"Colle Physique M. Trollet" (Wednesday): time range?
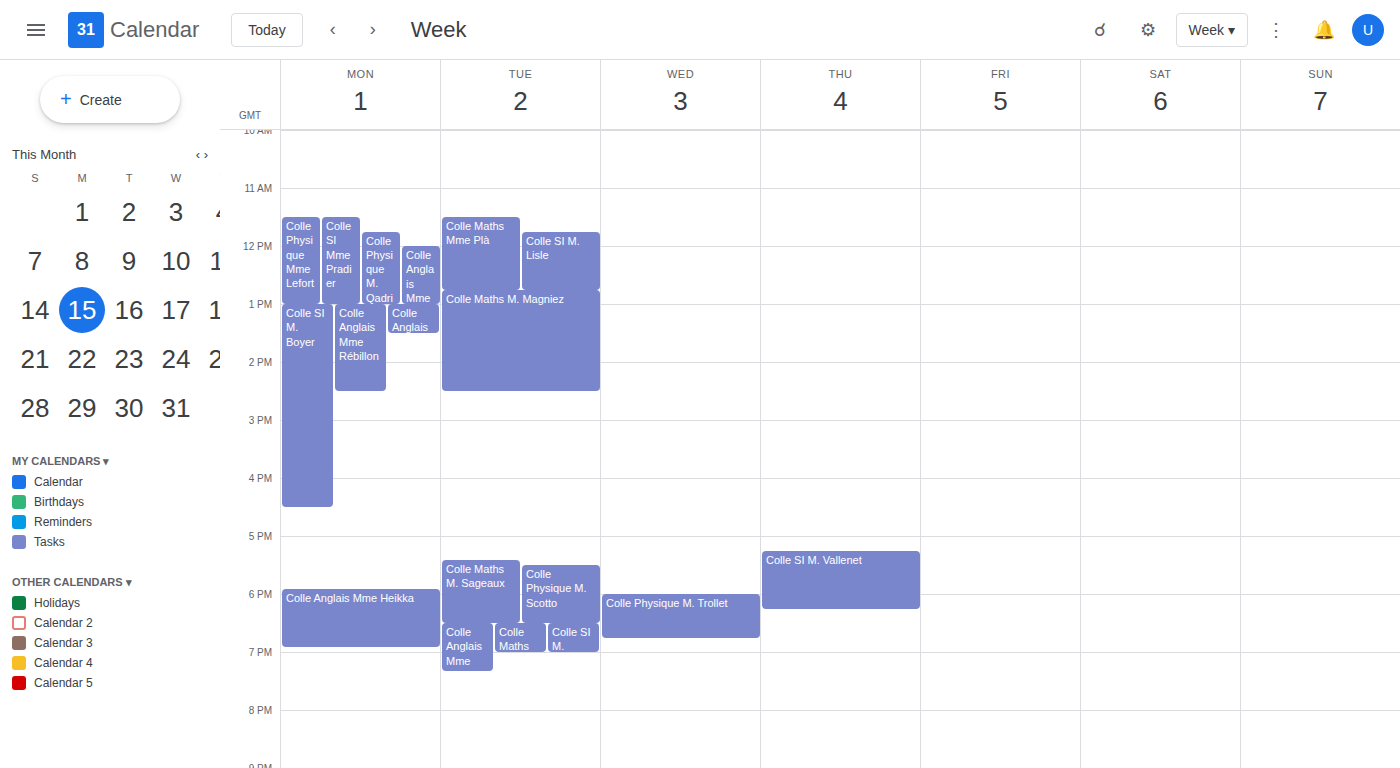
6:00 PM to 6:45 PM